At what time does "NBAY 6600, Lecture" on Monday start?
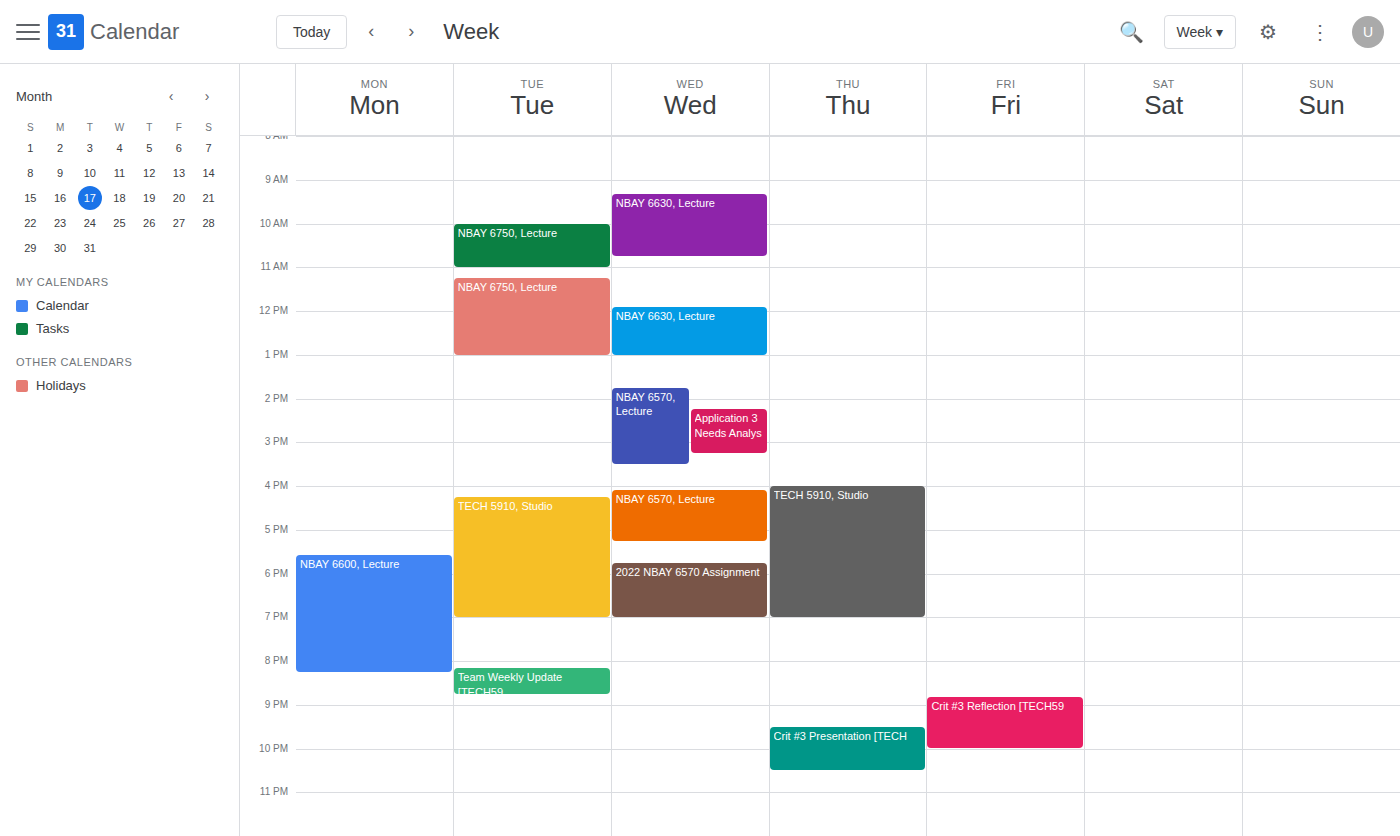
5:35 PM